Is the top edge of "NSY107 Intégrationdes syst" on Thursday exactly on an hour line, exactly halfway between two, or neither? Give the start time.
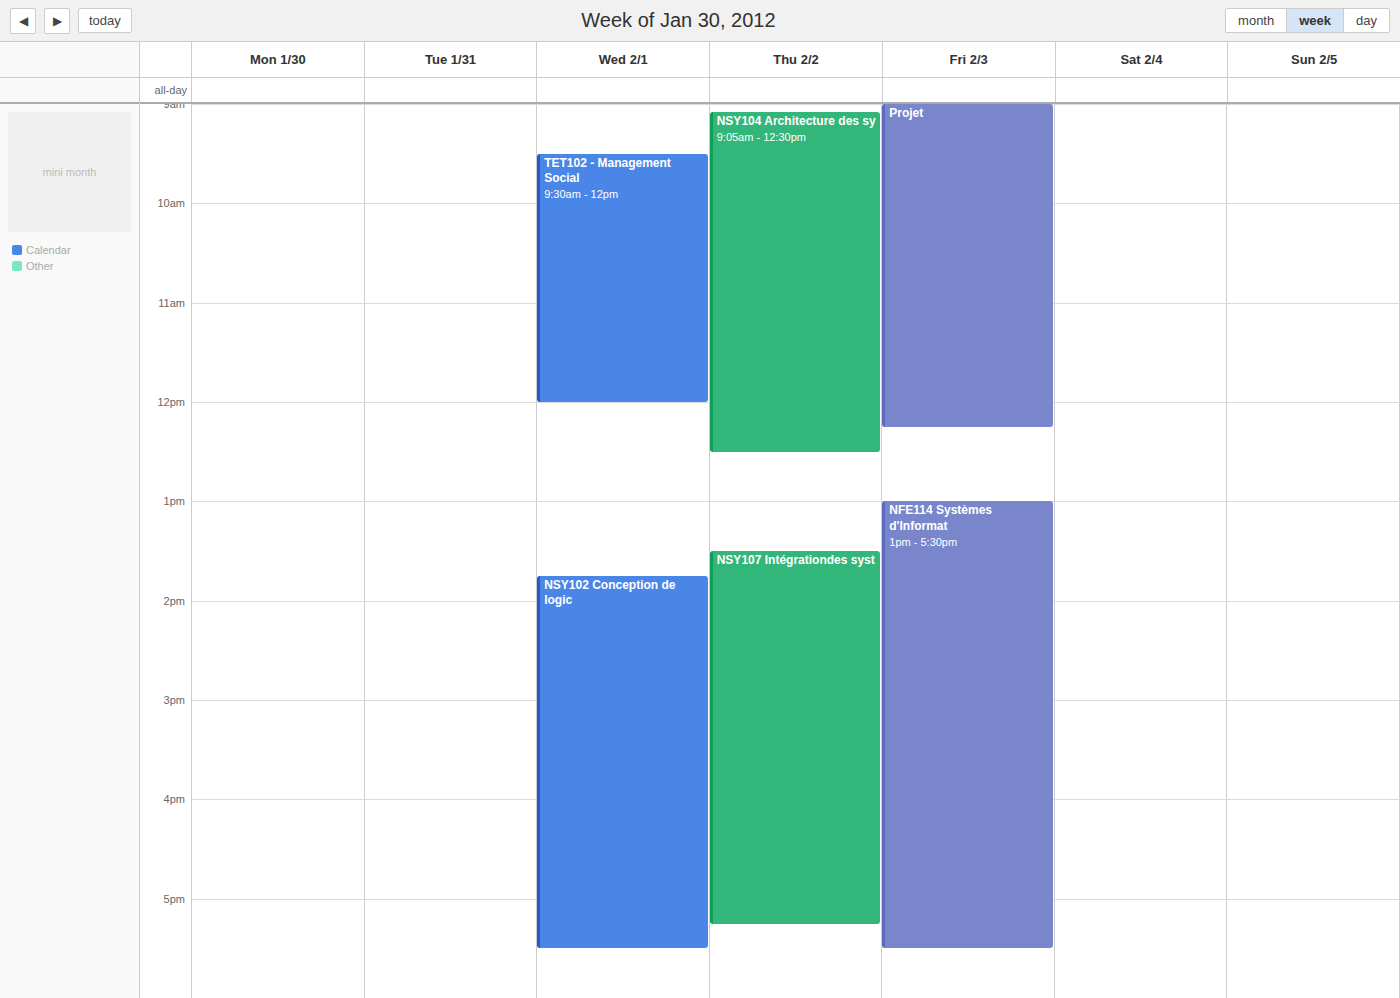
13:30 -- halfway between the 13:00 and 14:00 lines.